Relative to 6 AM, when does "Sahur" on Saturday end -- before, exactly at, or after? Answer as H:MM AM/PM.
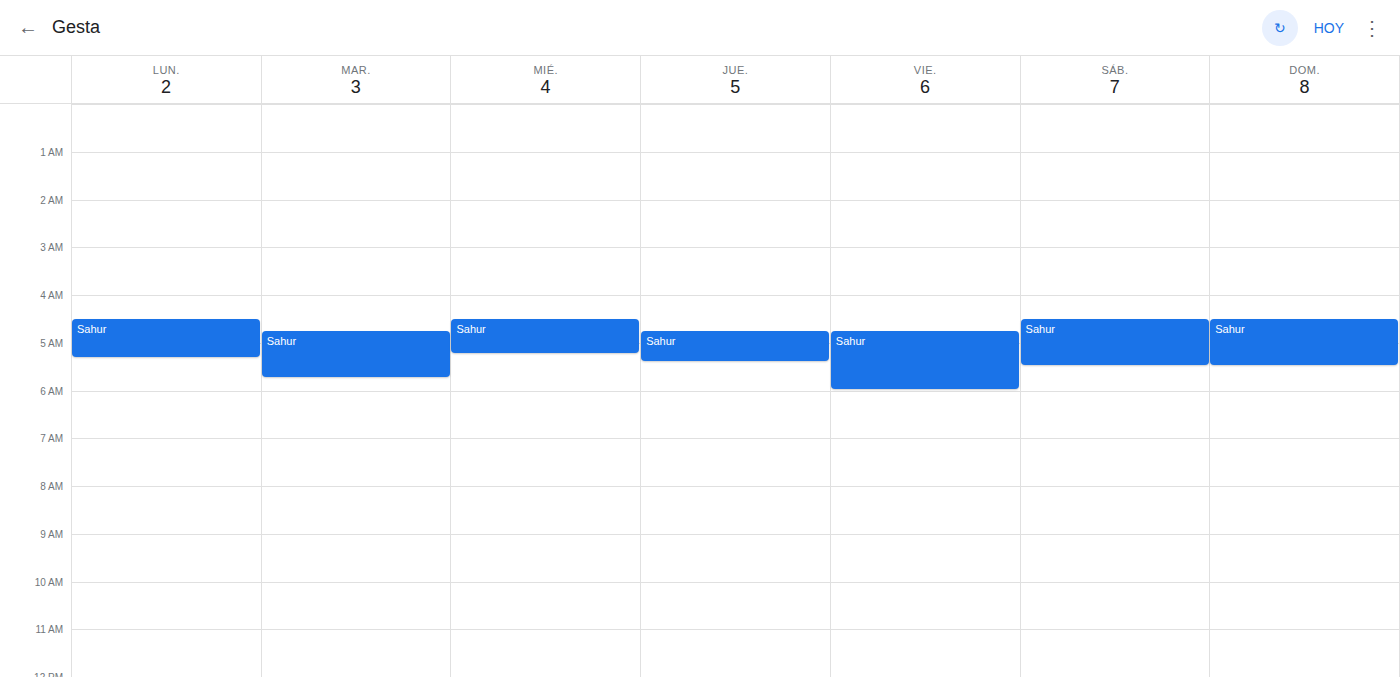
5:30 AM -- before 6 AM, 30 minutes above the 6 AM line.